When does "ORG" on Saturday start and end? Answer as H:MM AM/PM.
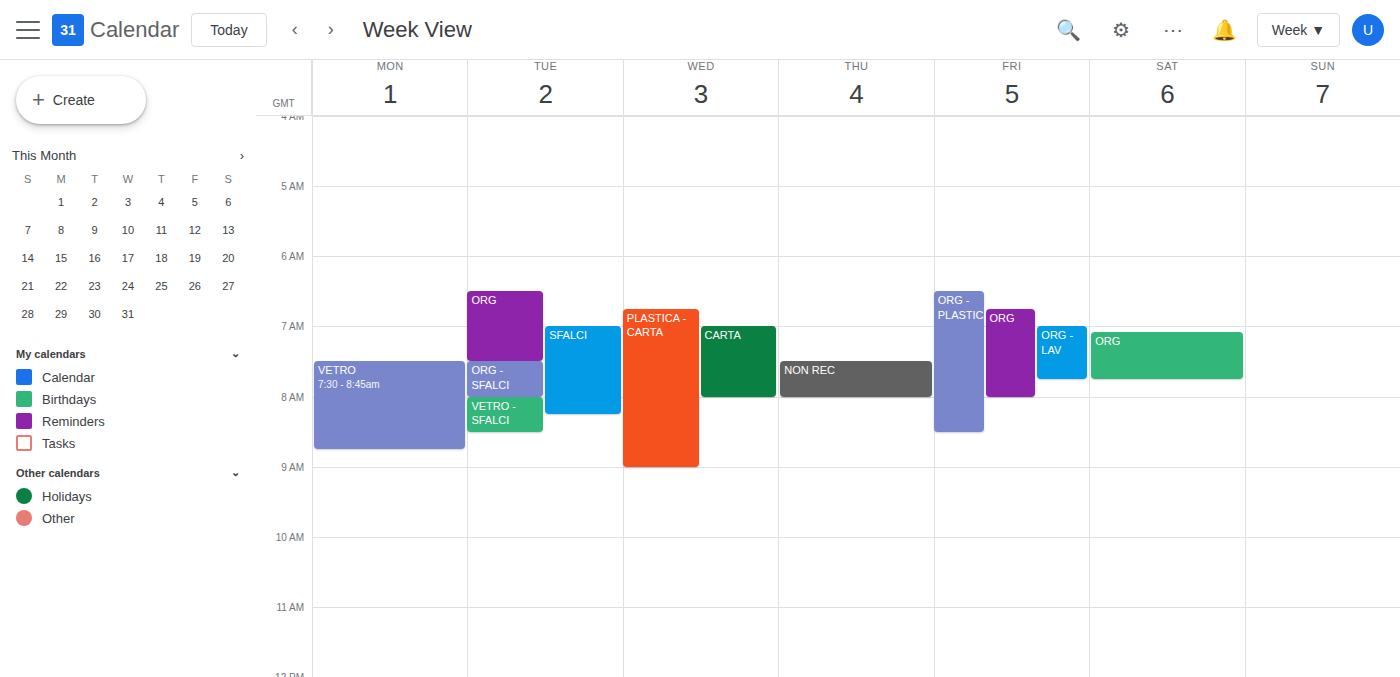
7:05 AM to 7:45 AM